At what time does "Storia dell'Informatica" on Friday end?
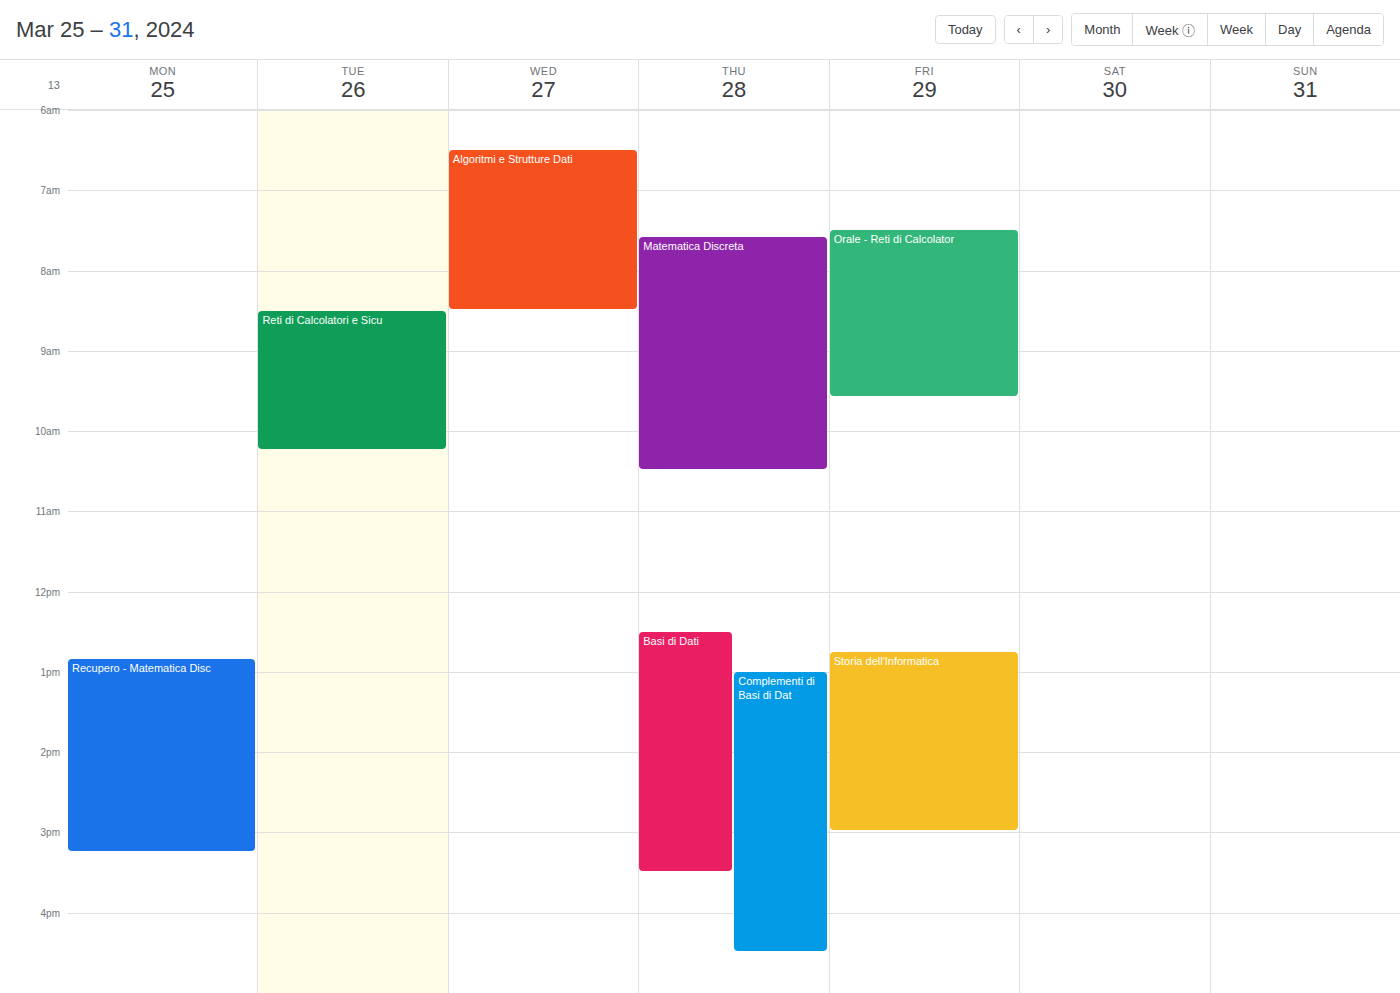
15:00